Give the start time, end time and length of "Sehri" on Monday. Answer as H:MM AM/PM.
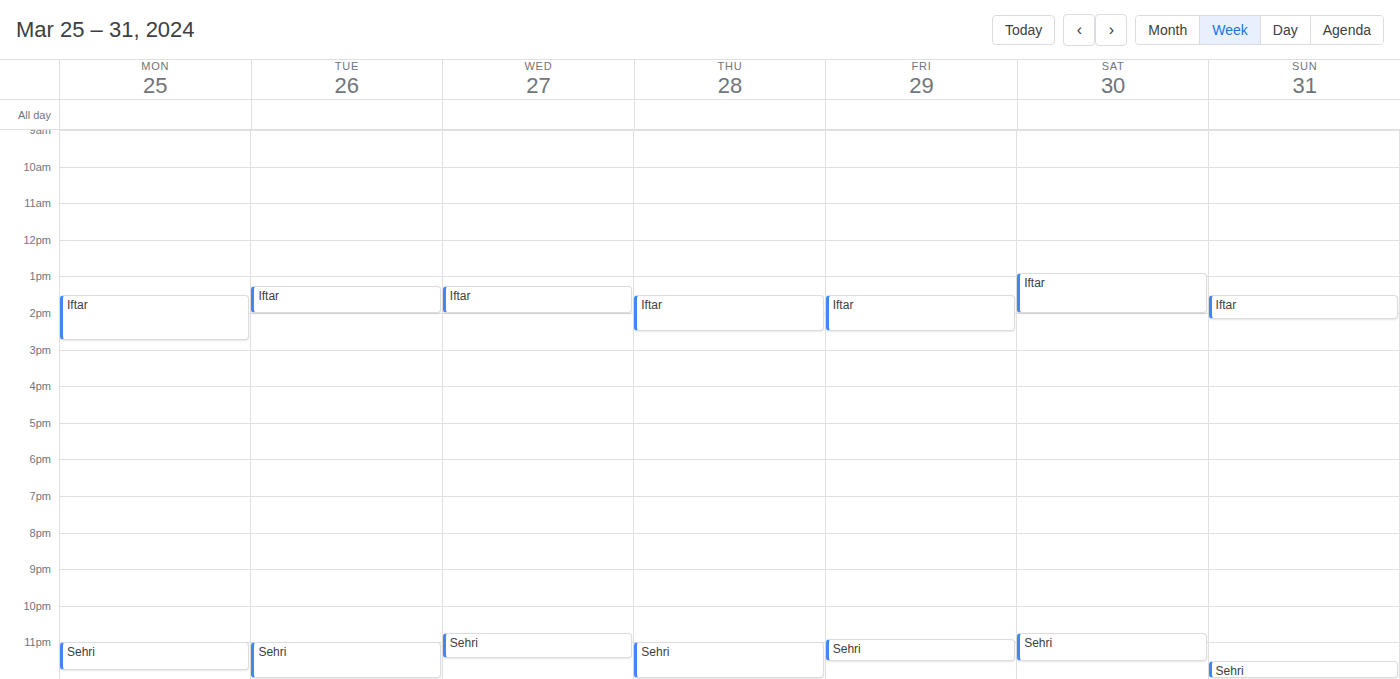
11:00 PM to 11:45 PM, 45 minutes